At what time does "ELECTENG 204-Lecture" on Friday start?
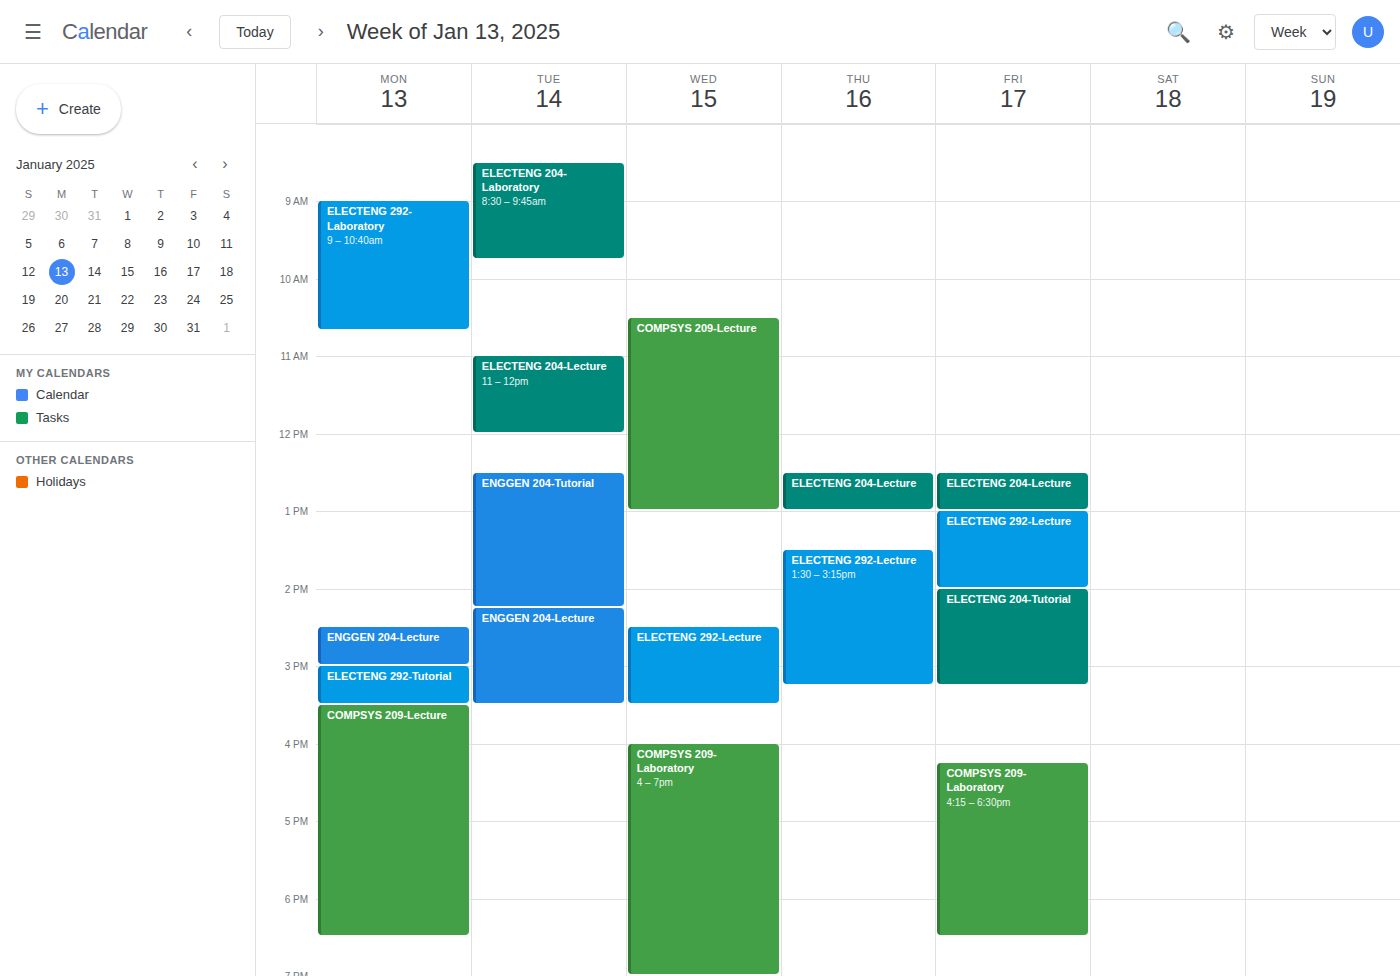
12:30 PM